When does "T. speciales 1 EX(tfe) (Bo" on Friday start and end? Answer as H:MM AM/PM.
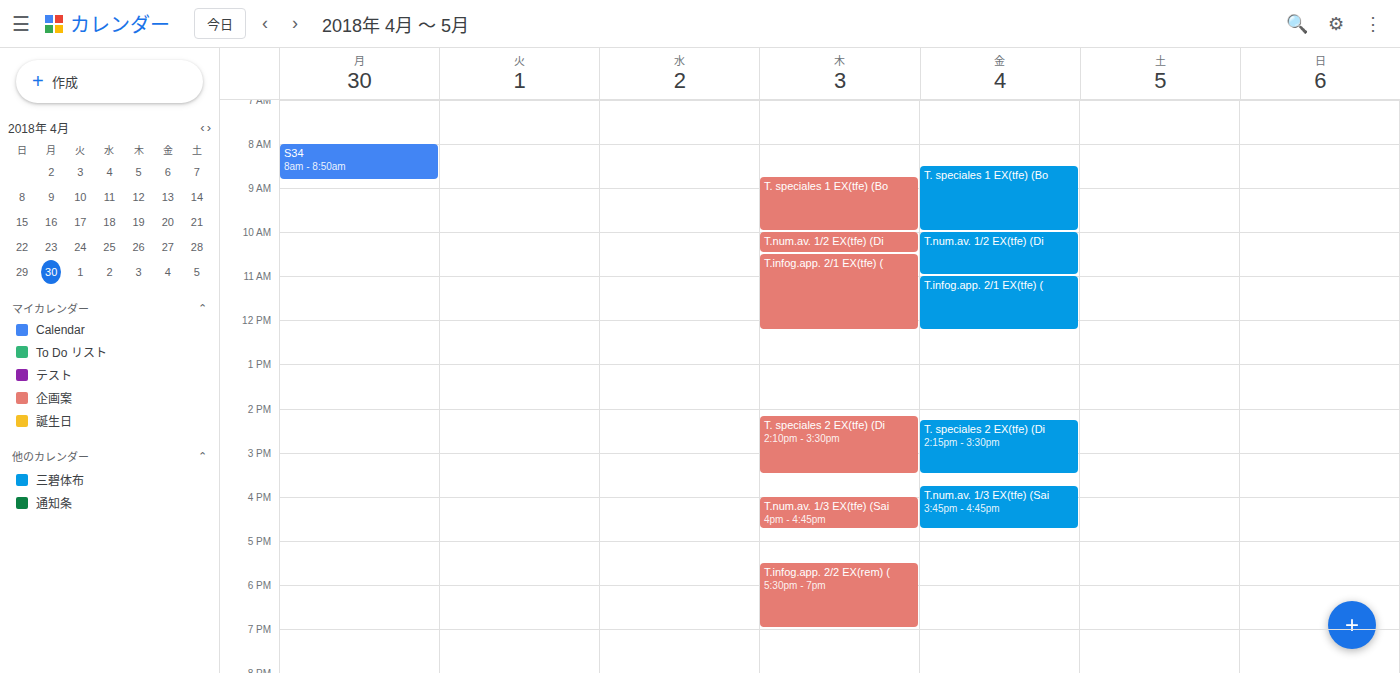
8:30 AM to 10:00 AM